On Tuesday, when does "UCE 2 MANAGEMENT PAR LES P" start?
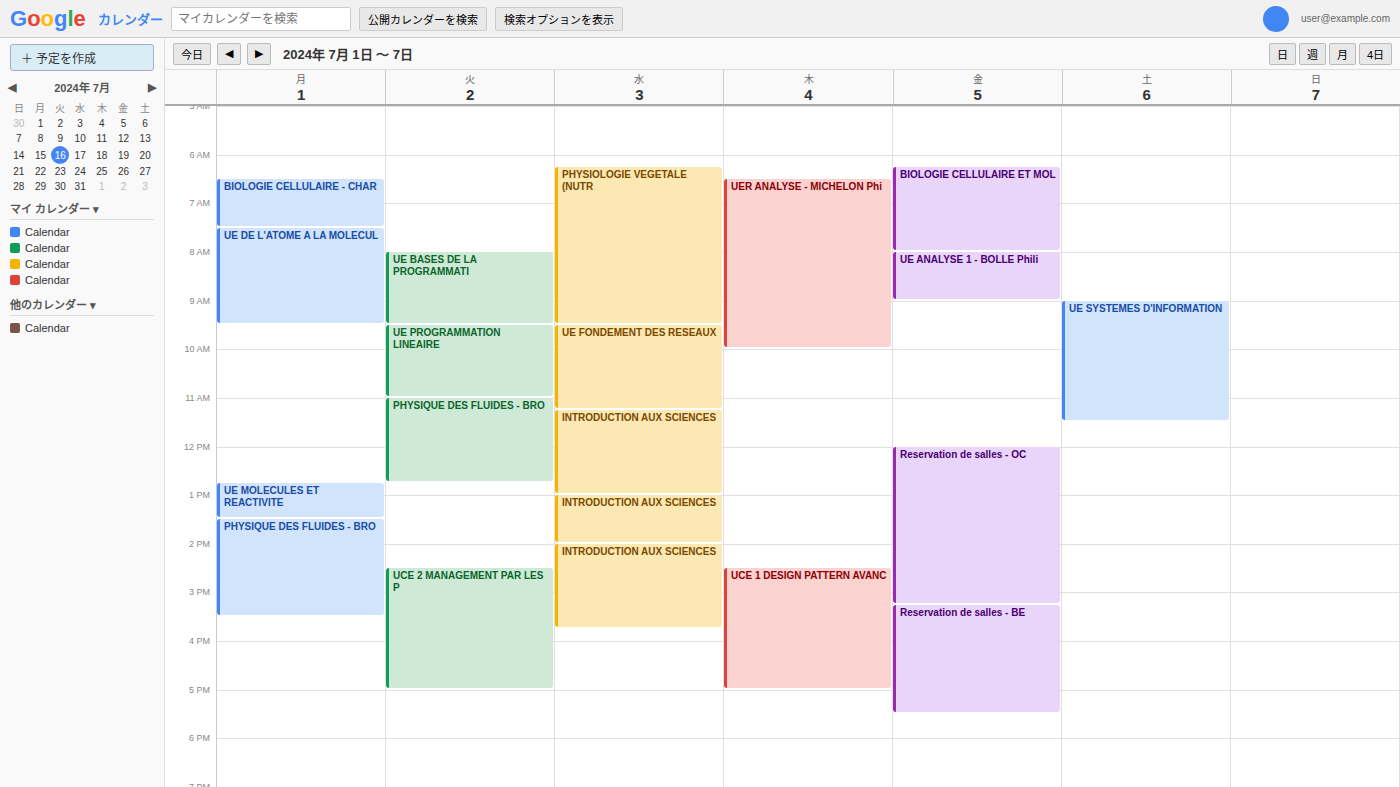
2:30 PM